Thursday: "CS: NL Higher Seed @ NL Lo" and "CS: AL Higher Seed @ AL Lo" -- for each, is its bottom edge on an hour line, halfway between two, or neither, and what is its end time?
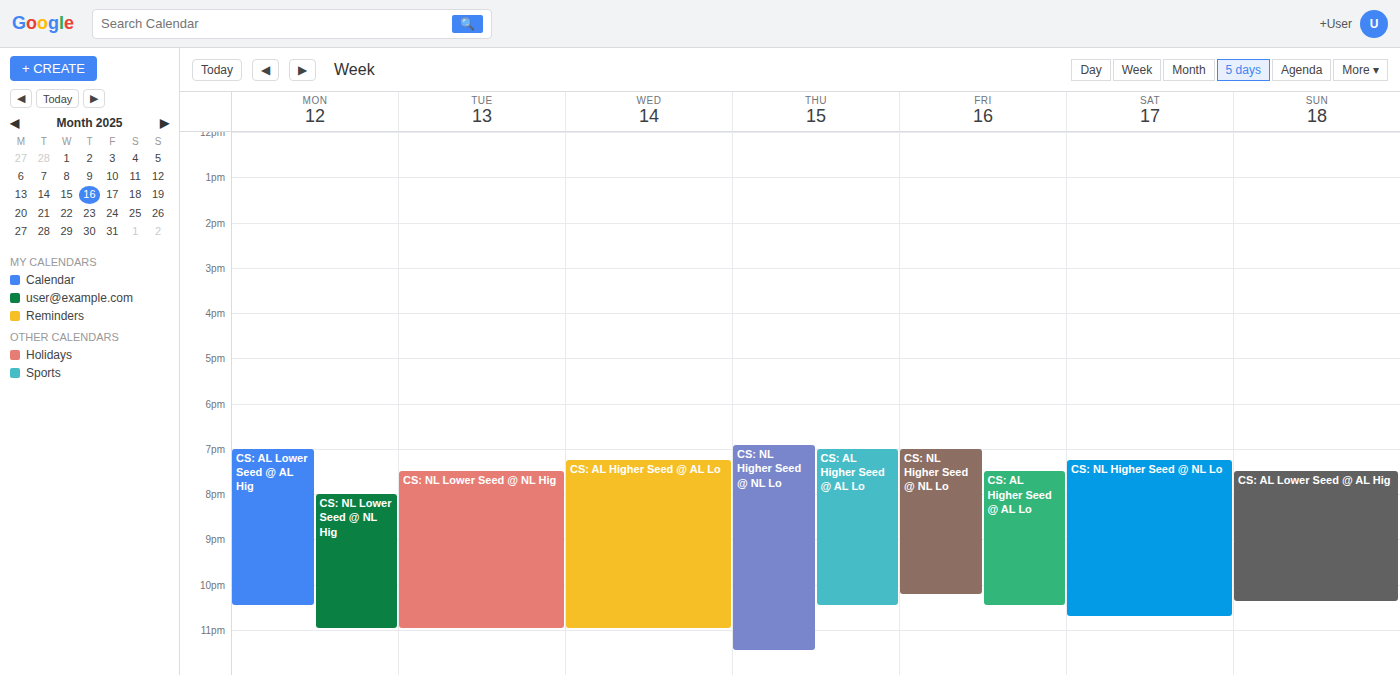
"CS: NL Higher Seed @ NL Lo": 11:30 PM, halfway between the 11 PM and 12 AM lines. "CS: AL Higher Seed @ AL Lo": 10:30 PM, halfway between the 10 PM and 11 PM lines.